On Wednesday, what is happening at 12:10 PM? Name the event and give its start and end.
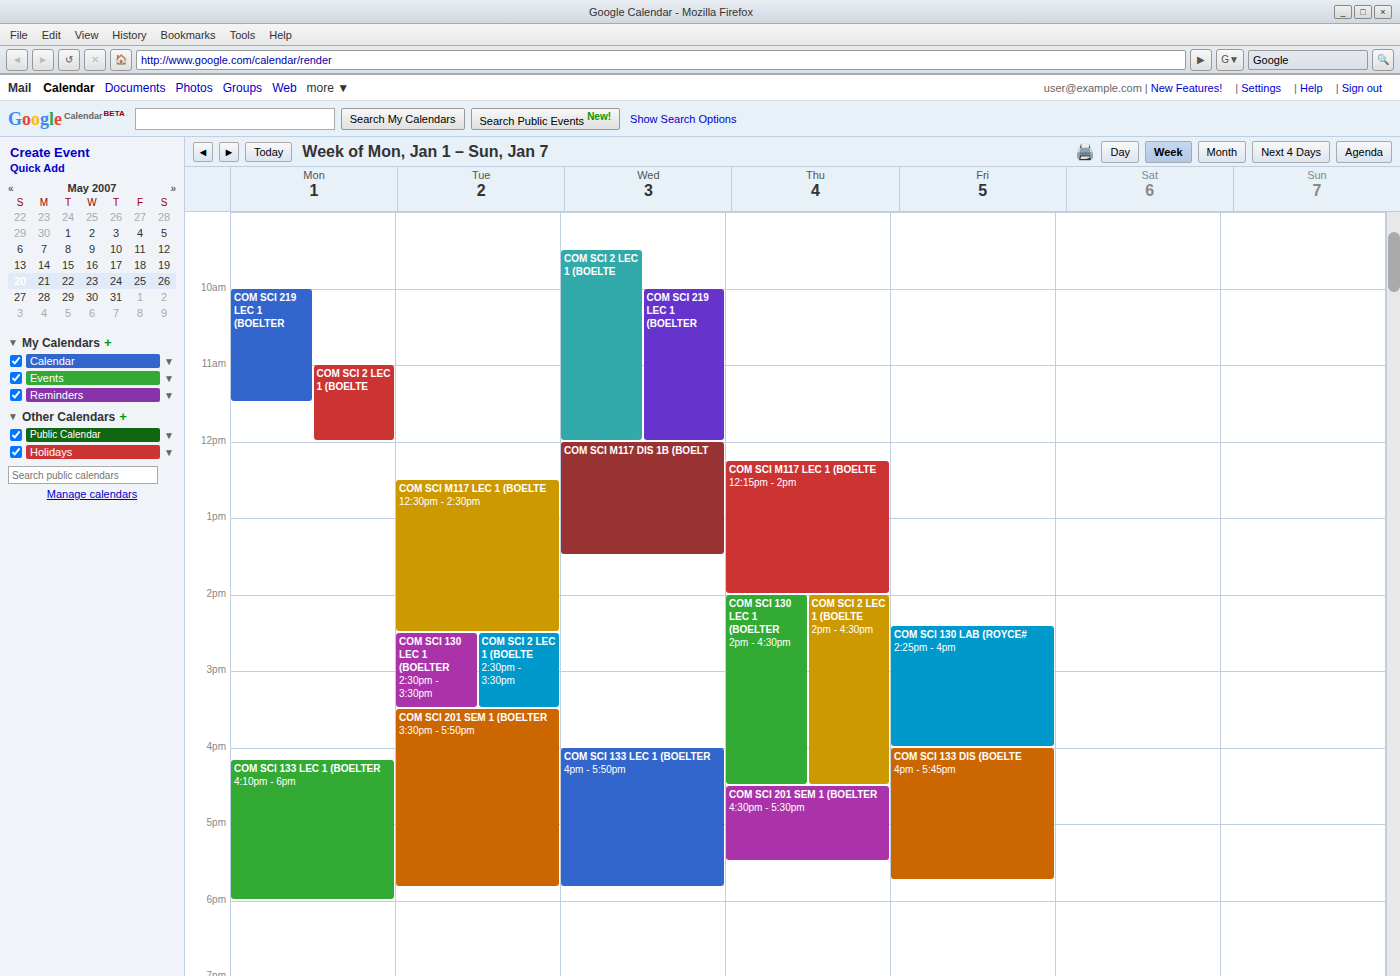
"COM SCI M117 DIS 1B (BOELT", 12:00 PM to 1:30 PM